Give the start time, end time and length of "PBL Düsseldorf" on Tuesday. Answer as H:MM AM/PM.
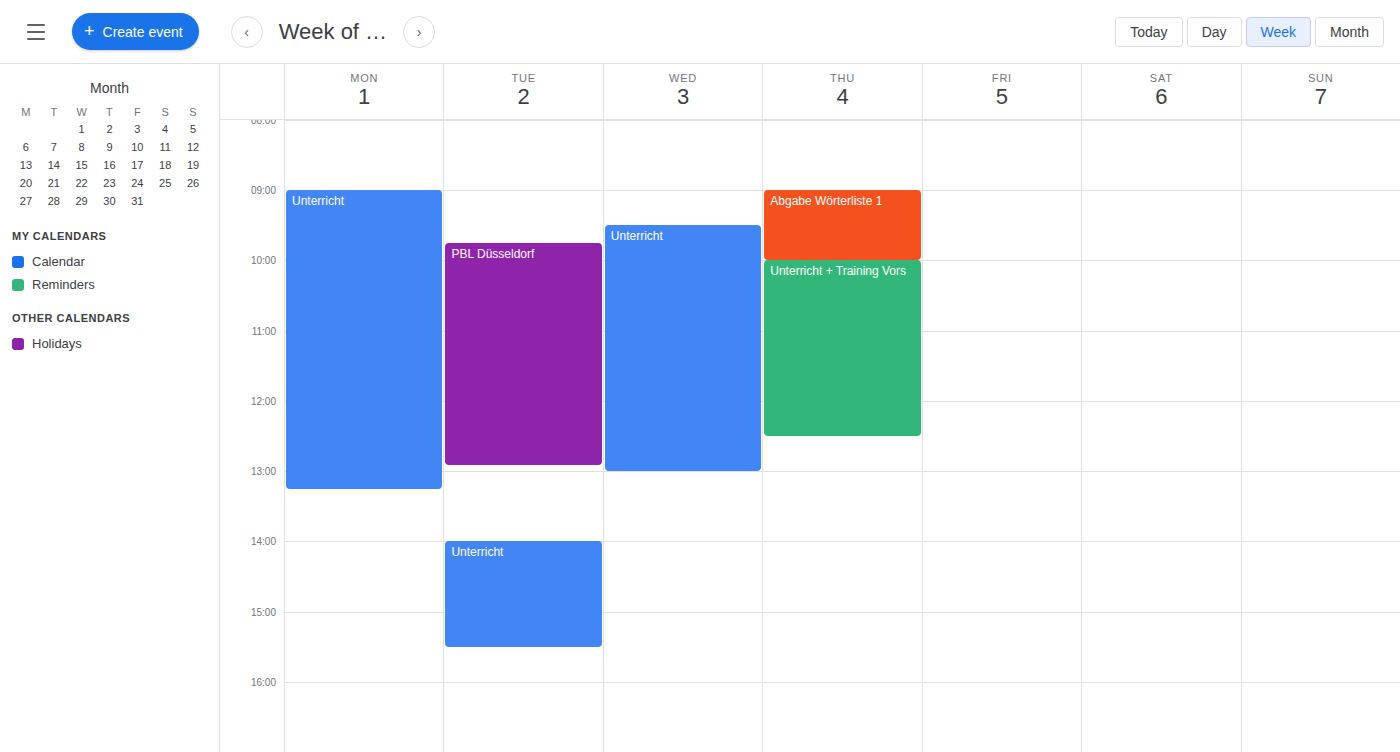
9:45 AM to 12:55 PM, 3 hours 10 minutes